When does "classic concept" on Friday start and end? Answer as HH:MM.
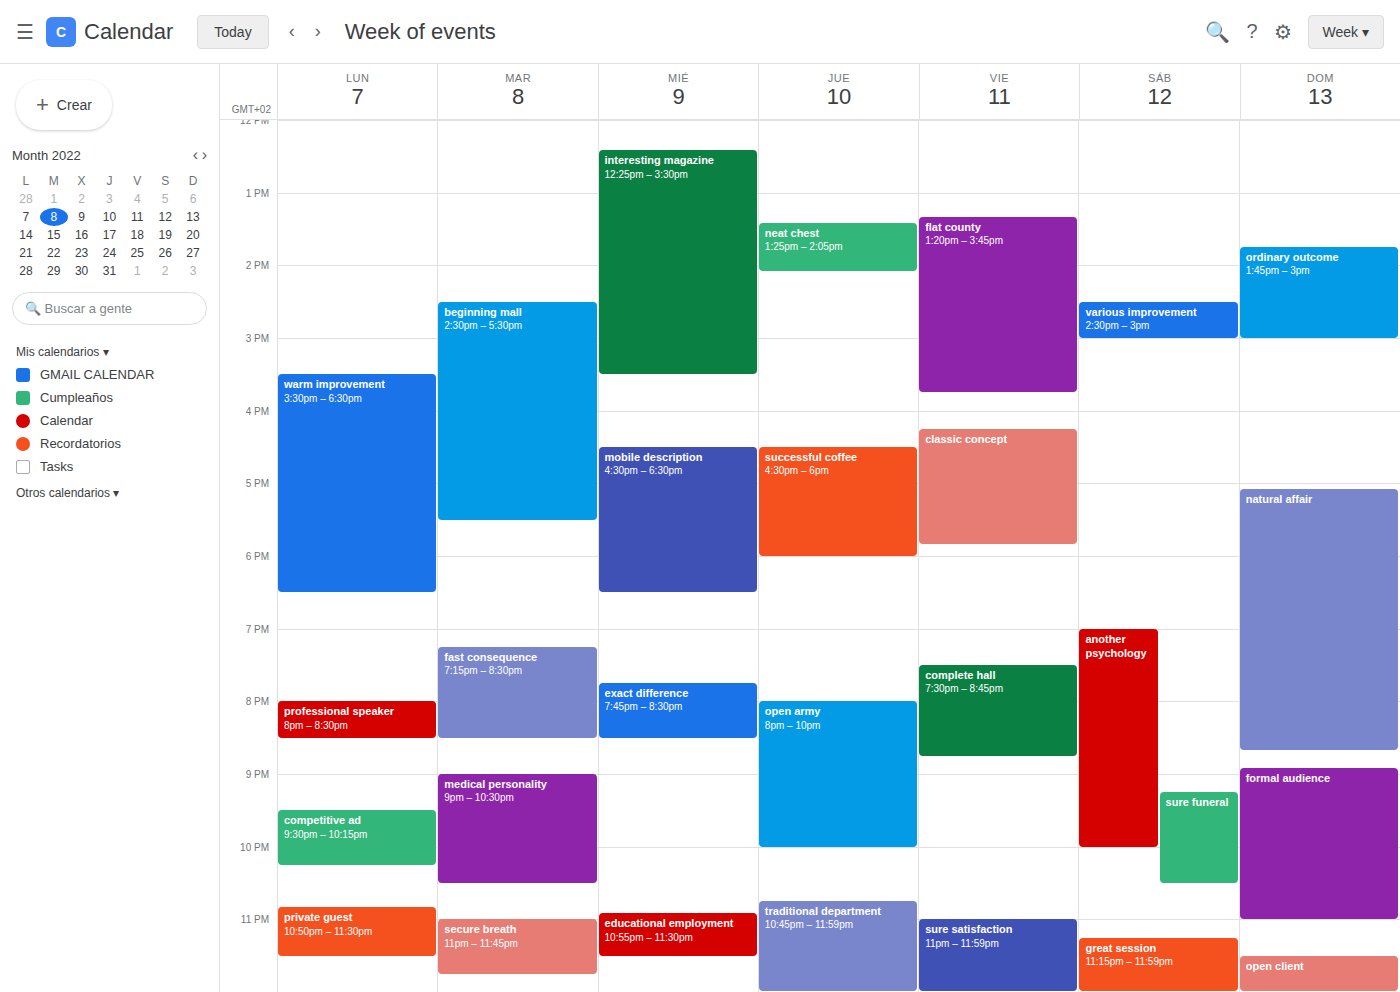
16:15 to 17:50